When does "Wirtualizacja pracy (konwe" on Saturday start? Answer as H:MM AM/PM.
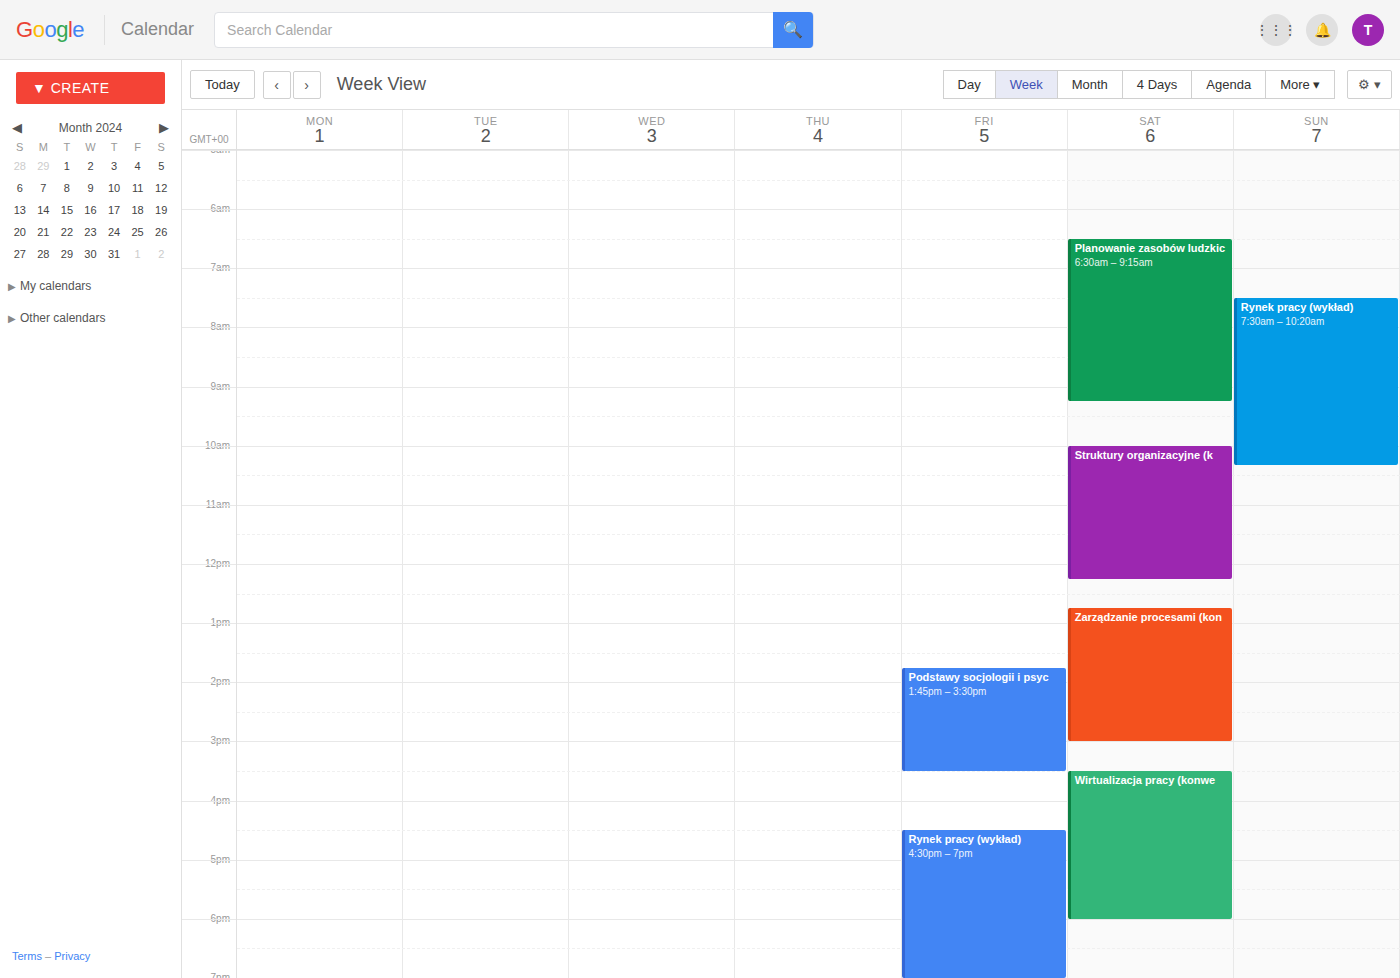
3:30 PM